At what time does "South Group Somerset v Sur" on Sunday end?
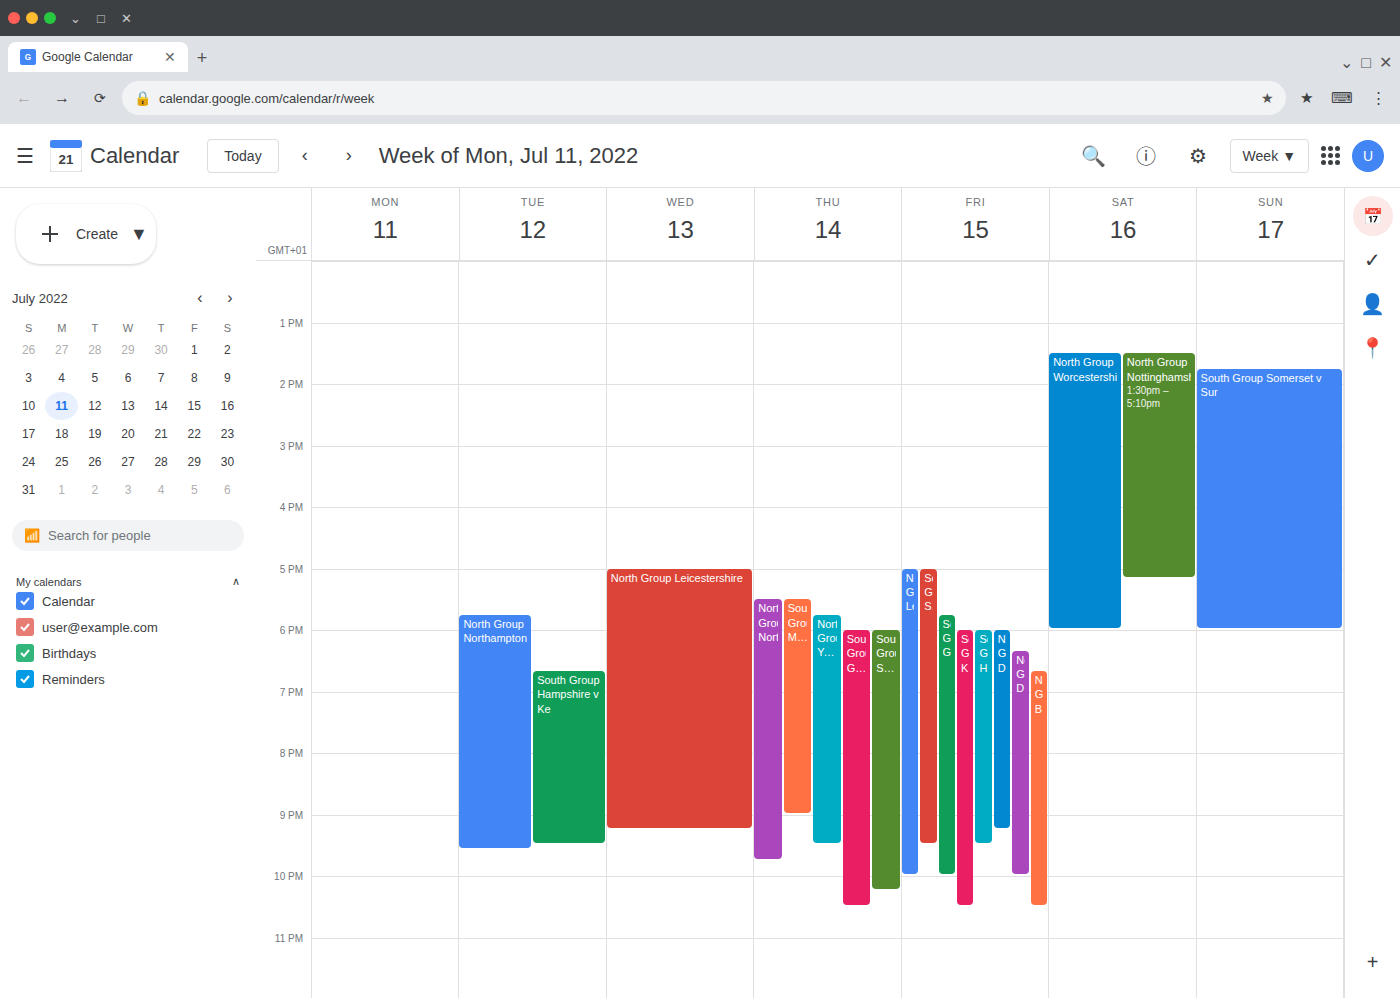
6:00 PM